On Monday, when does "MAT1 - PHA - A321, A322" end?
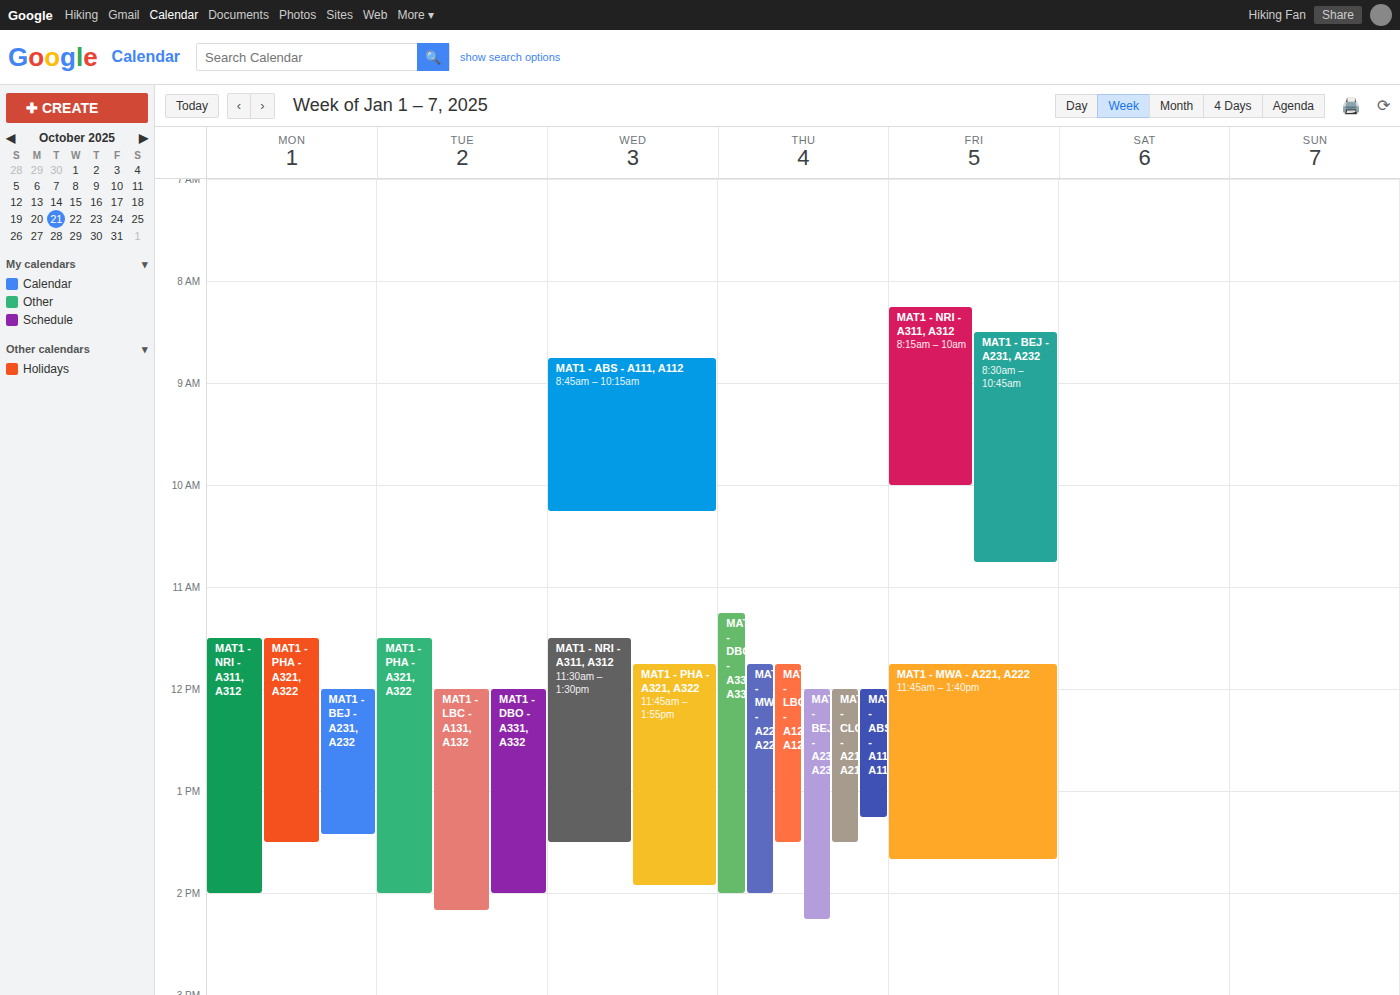
1:30 PM